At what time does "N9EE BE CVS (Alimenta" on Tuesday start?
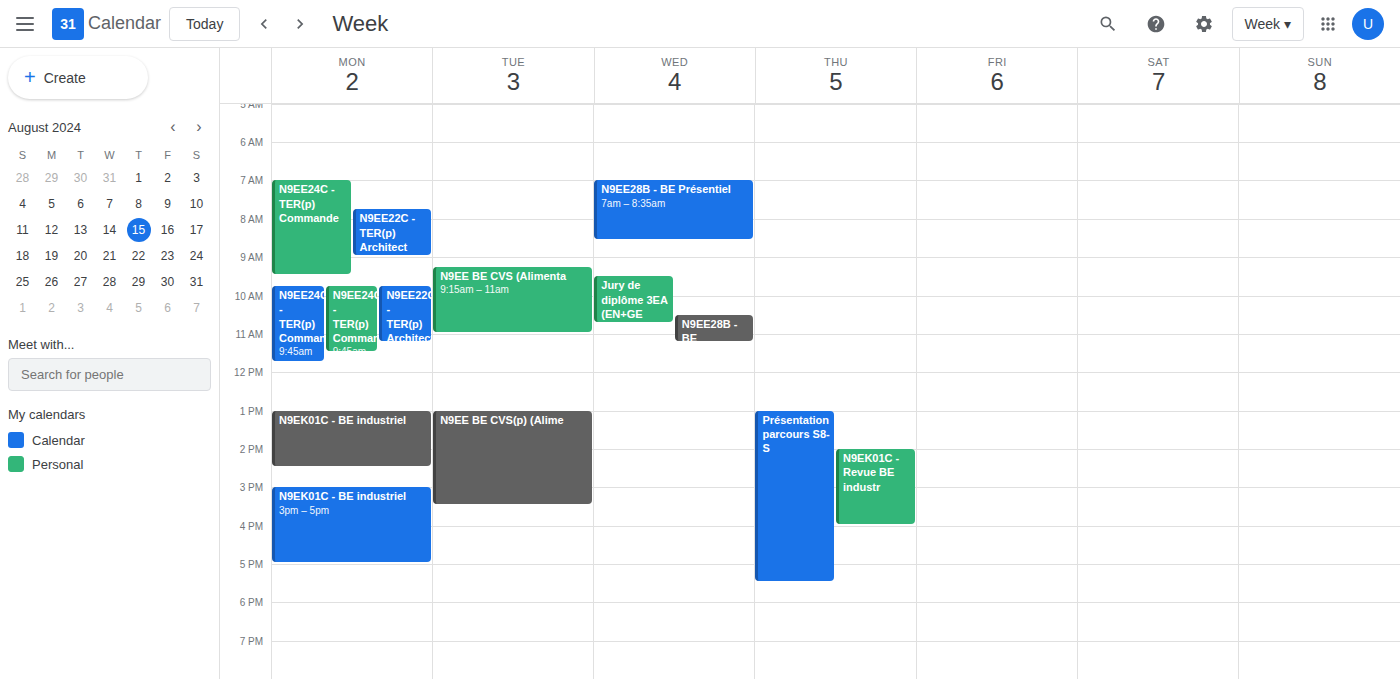
9:15 AM